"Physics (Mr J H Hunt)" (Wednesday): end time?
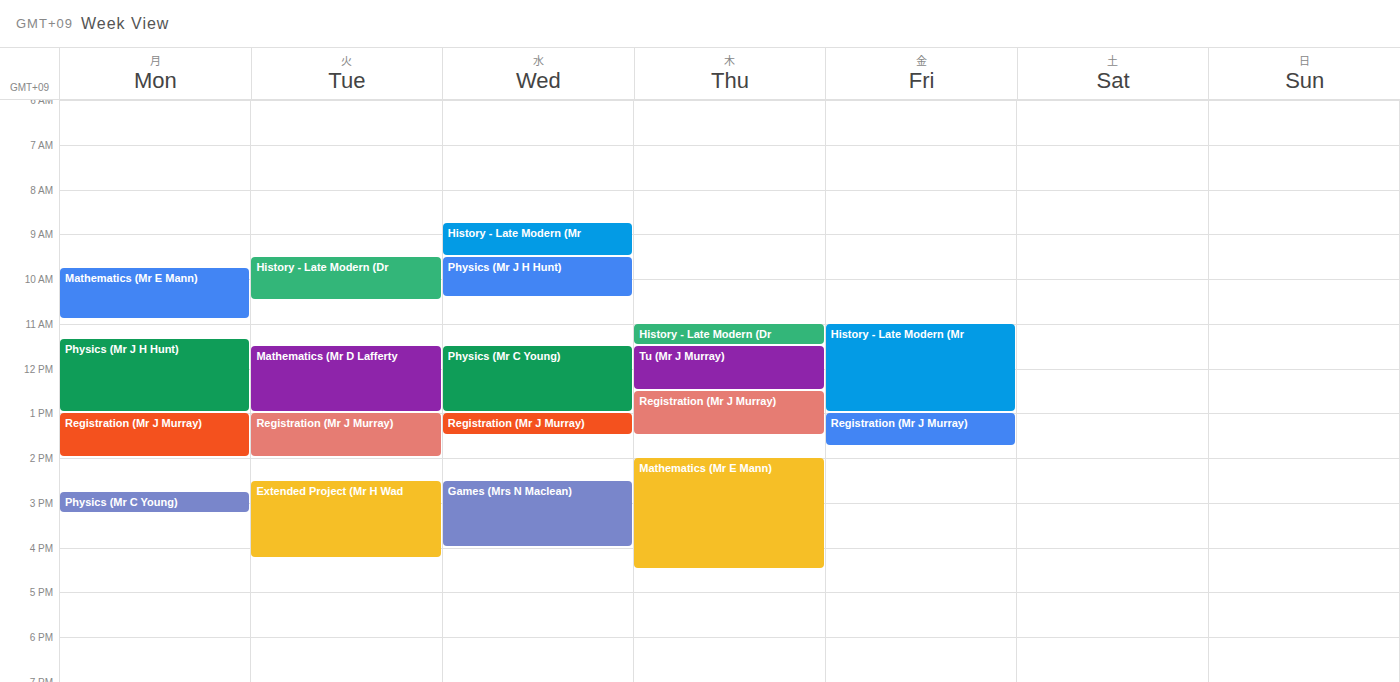
10:25 AM